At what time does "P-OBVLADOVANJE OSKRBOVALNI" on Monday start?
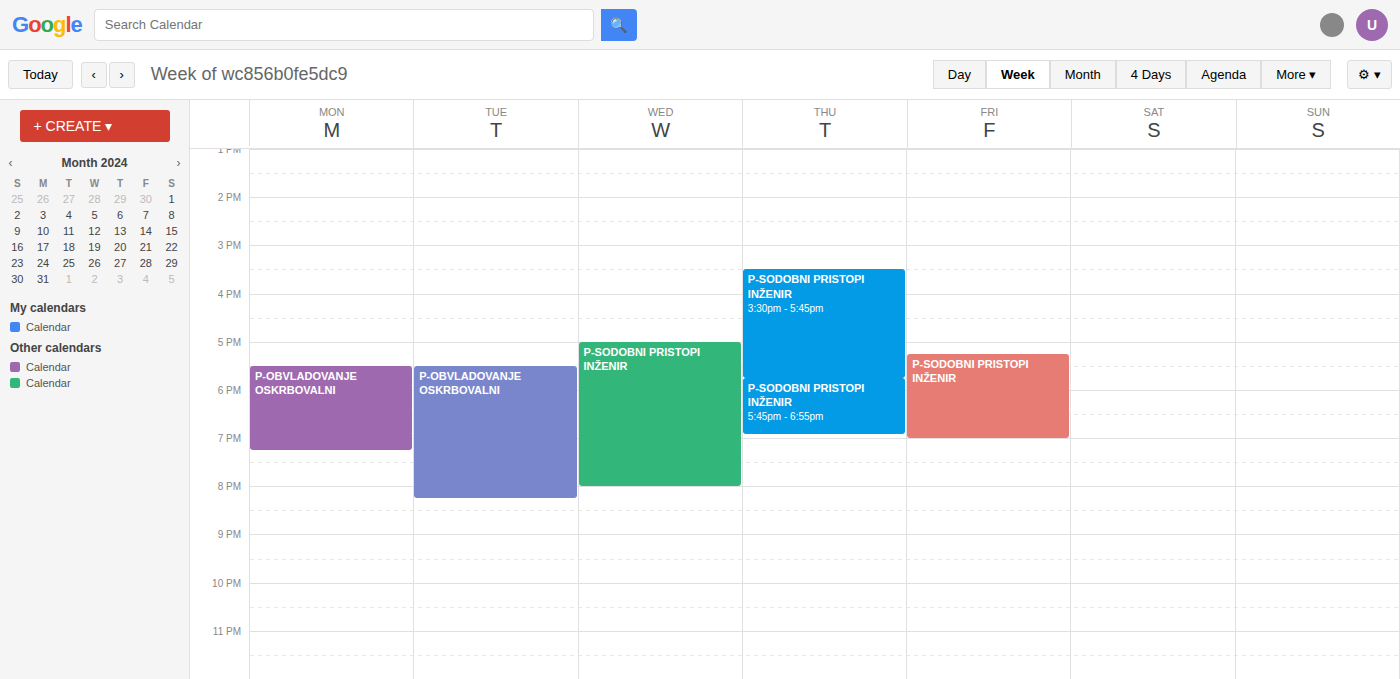
5:30 PM